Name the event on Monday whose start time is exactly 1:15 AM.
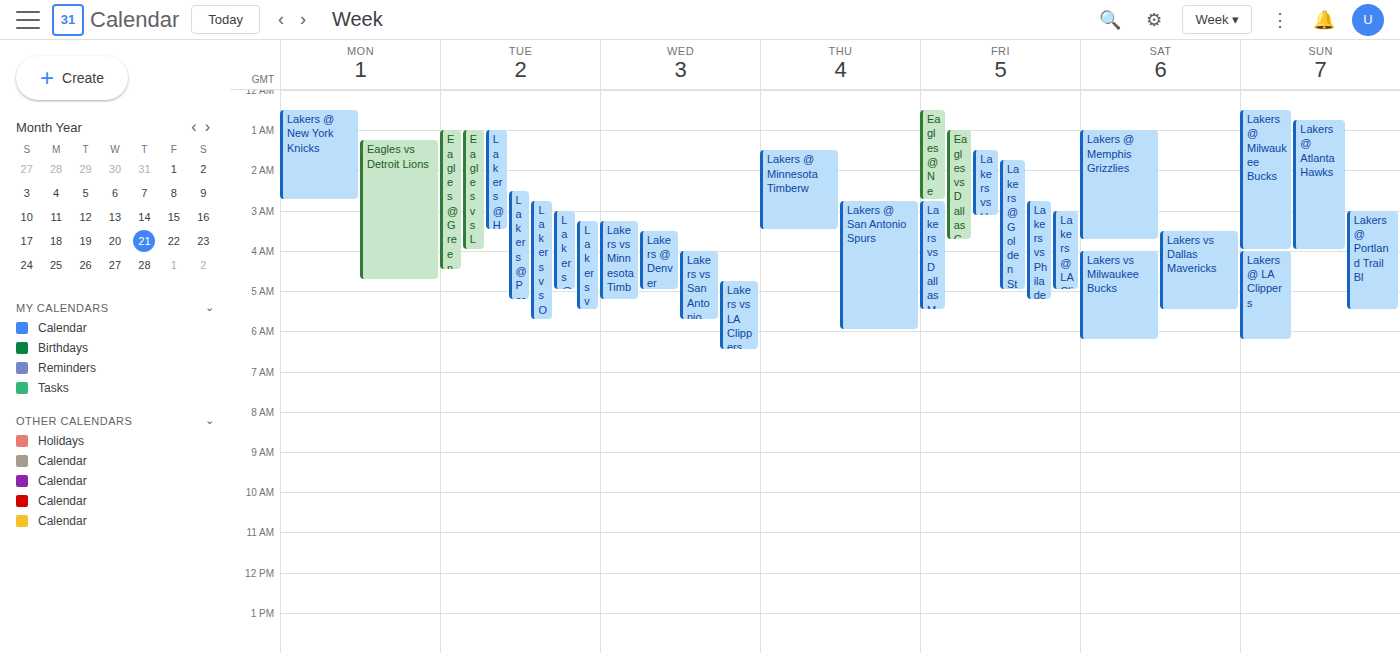
"Eagles vs Detroit Lions"